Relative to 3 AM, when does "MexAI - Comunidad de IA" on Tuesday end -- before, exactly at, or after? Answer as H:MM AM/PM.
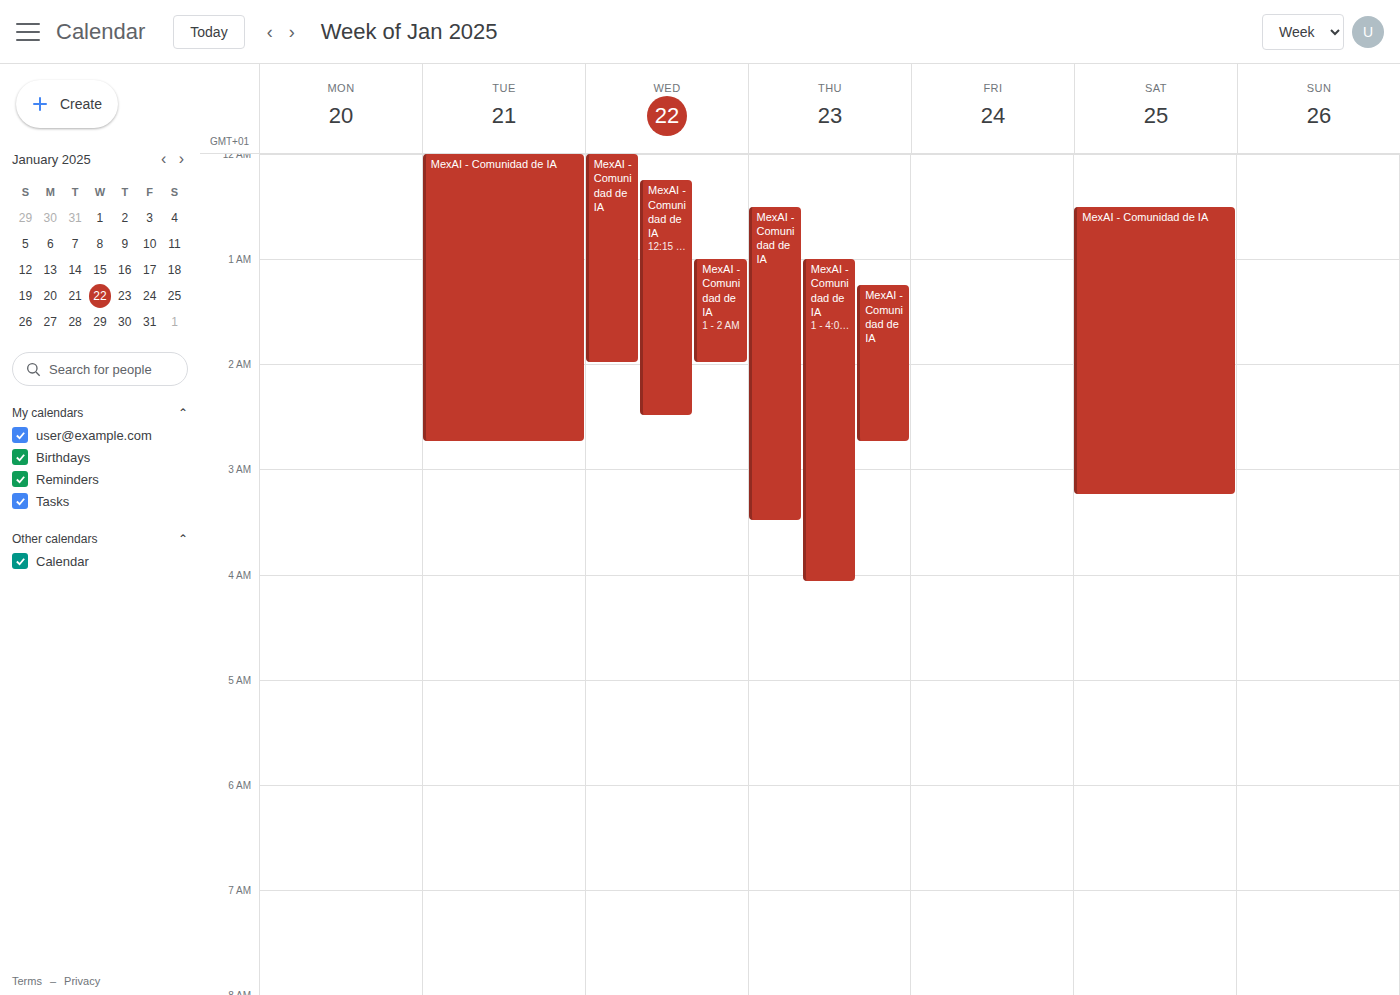
2:45 AM -- before 3 AM, 15 minutes above the 3 AM line.